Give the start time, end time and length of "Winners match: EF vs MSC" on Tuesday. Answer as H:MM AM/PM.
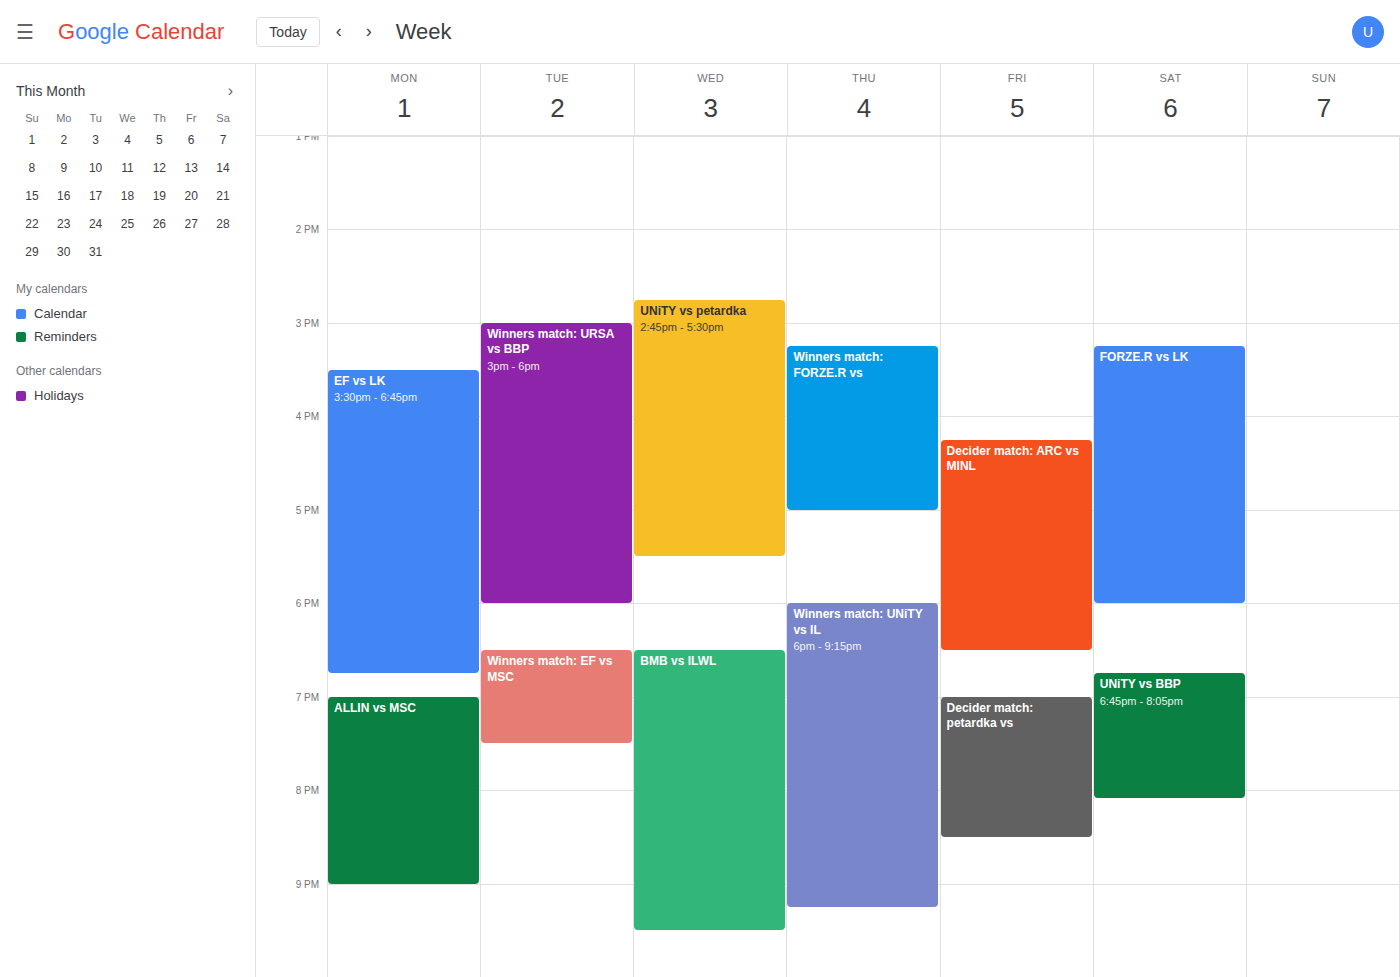
6:30 PM to 7:30 PM, 1 hour